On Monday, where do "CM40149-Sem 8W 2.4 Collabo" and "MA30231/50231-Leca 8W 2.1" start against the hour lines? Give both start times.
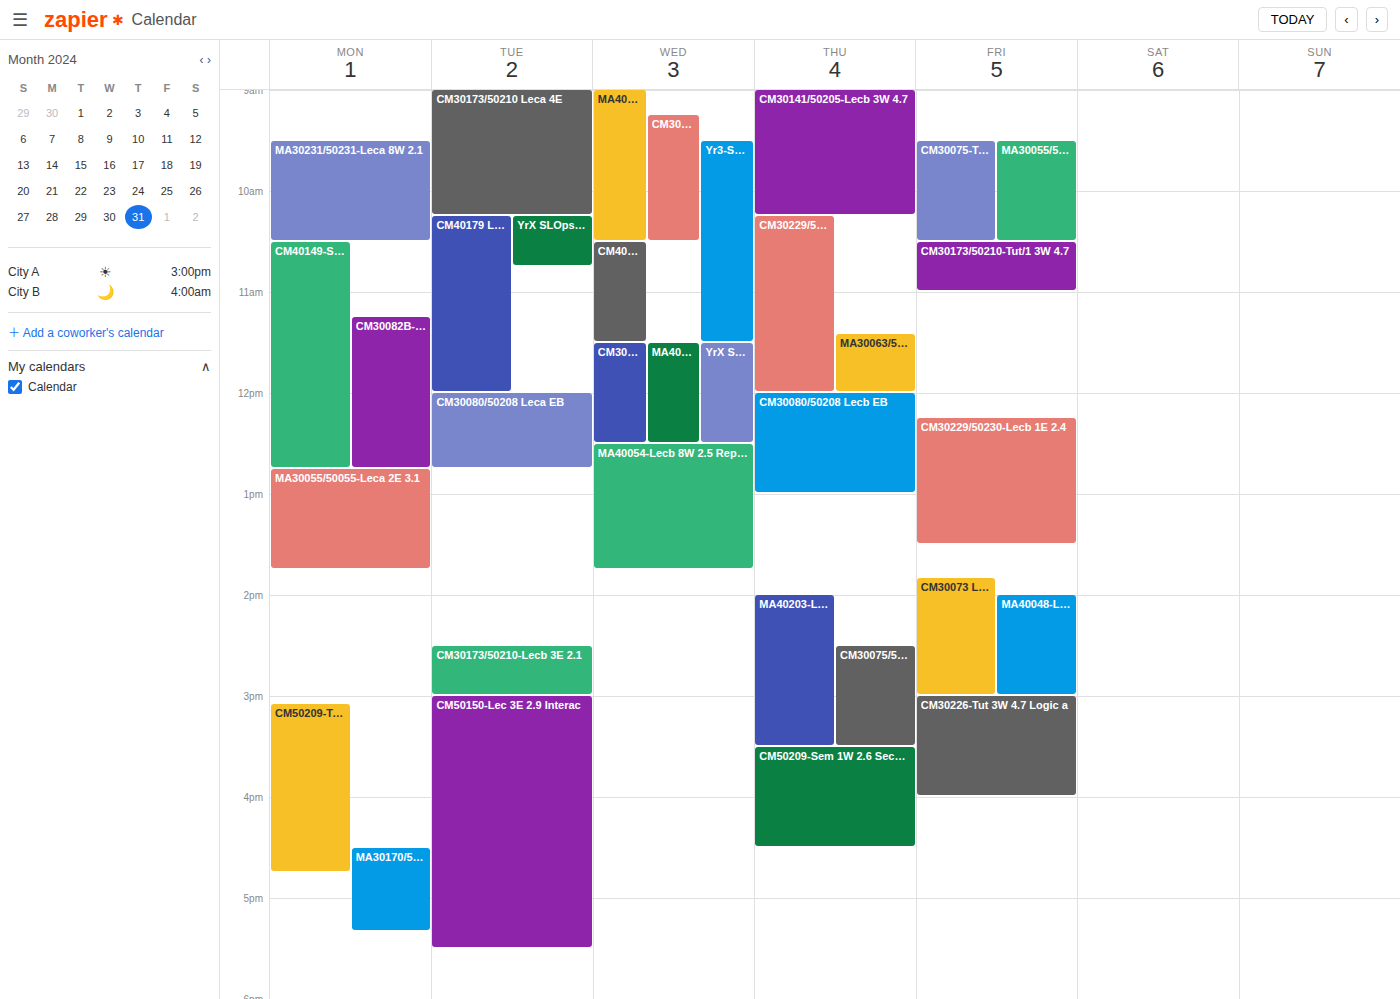
"CM40149-Sem 8W 2.4 Collabo": 10:30 AM, halfway between the 10 AM and 11 AM lines. "MA30231/50231-Leca 8W 2.1": 9:30 AM, halfway between the 9 AM and 10 AM lines.